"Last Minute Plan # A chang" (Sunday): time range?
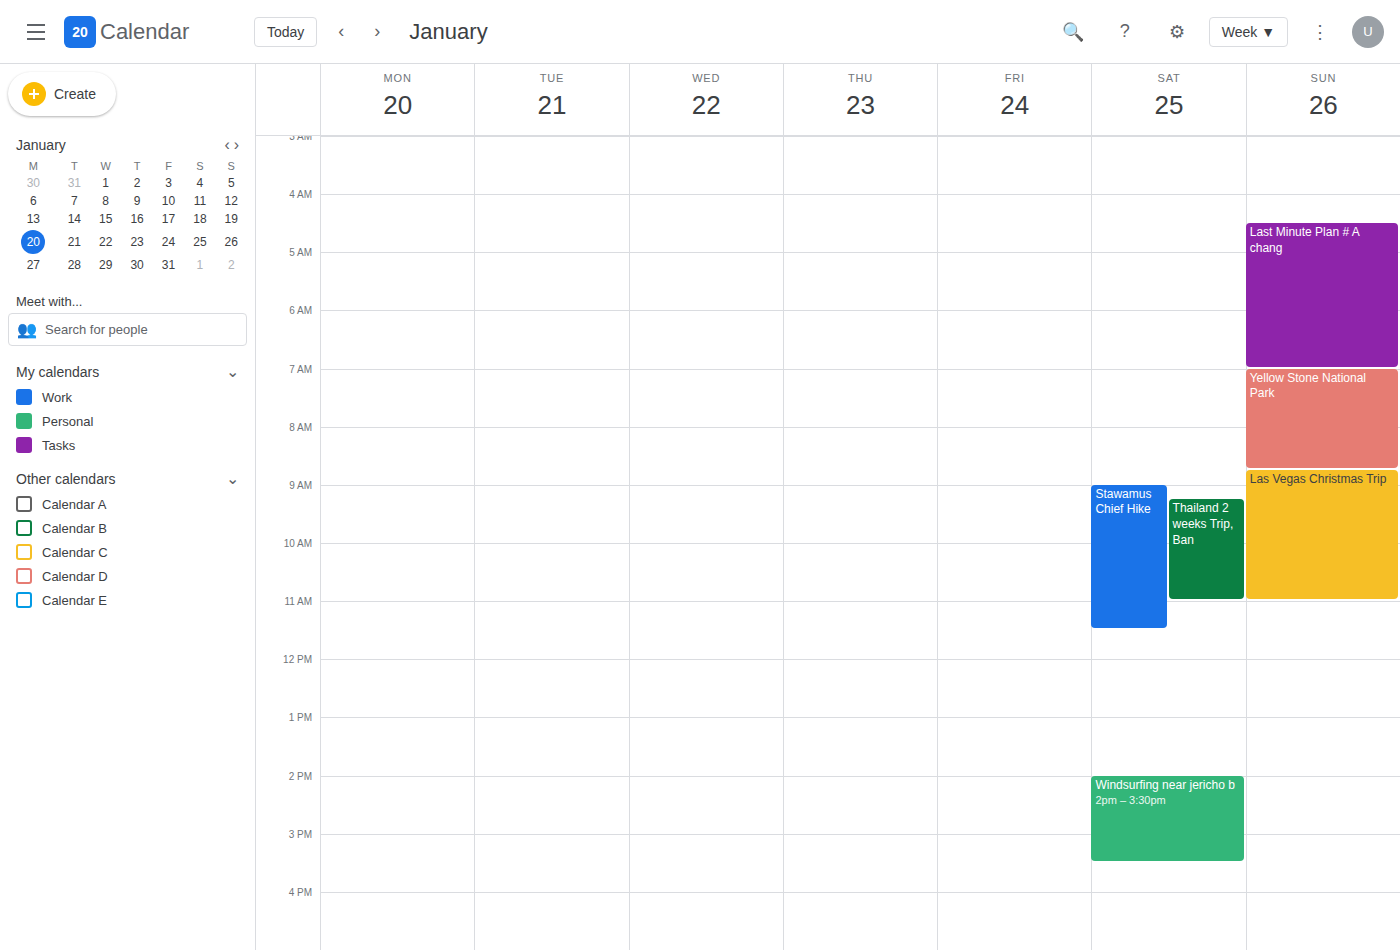
4:30 AM to 7:00 AM